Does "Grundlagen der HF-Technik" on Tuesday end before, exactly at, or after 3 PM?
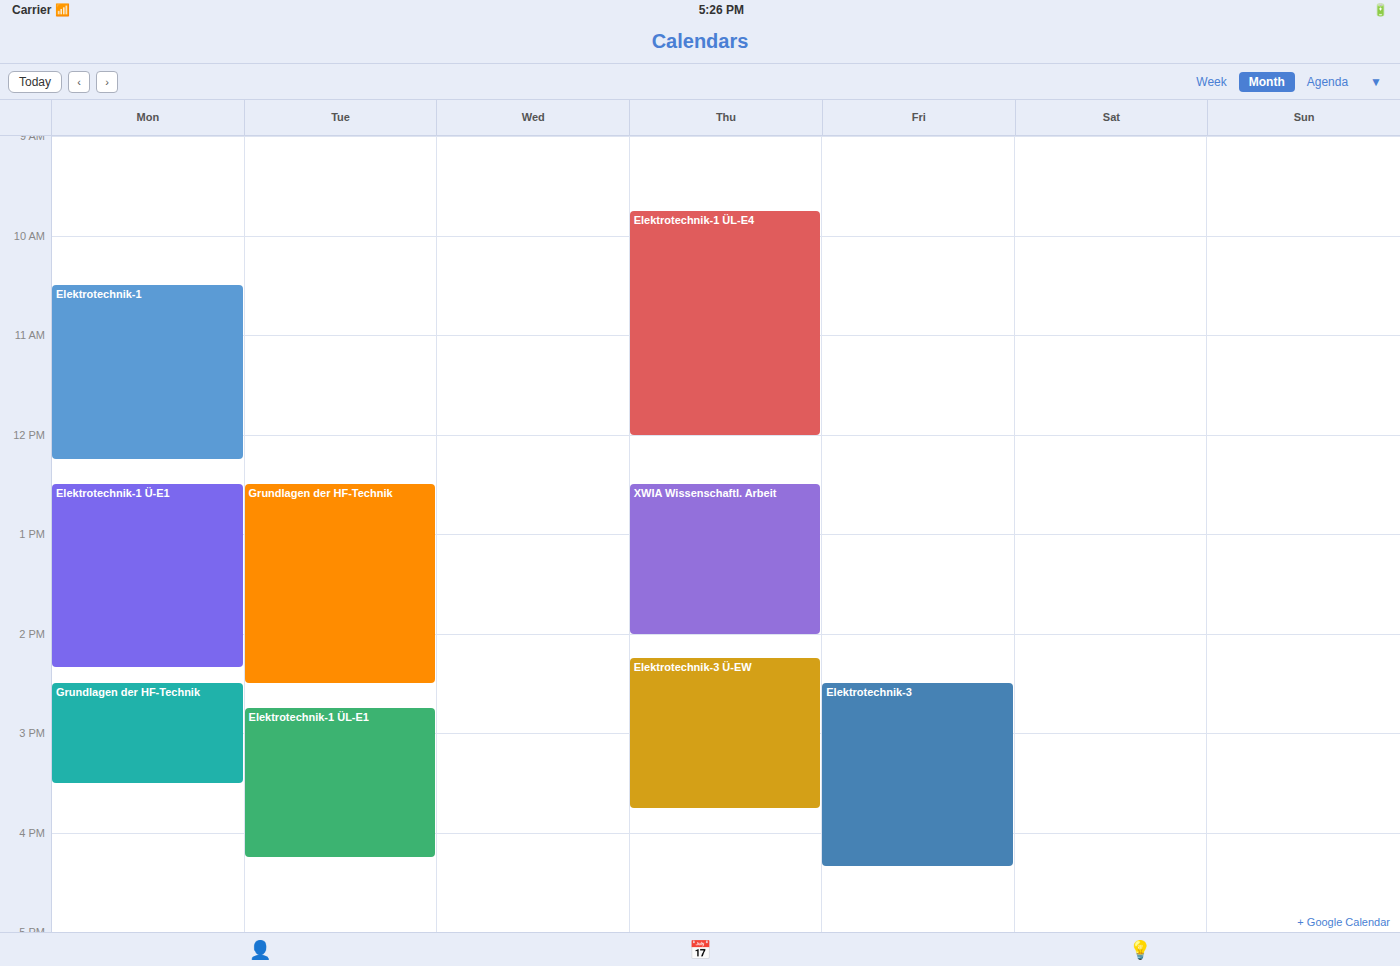
2:30 PM -- before 3 PM, 30 minutes above the 3 PM line.